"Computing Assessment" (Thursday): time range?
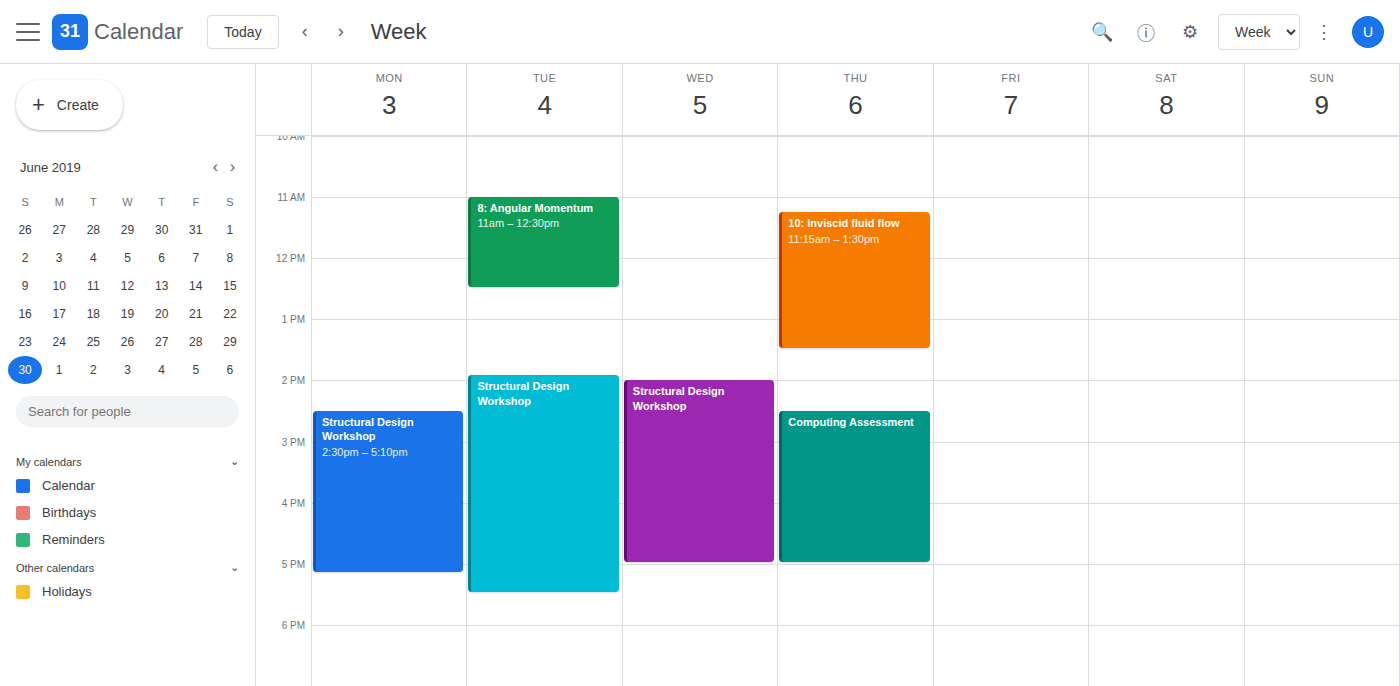
2:30 PM to 5:00 PM